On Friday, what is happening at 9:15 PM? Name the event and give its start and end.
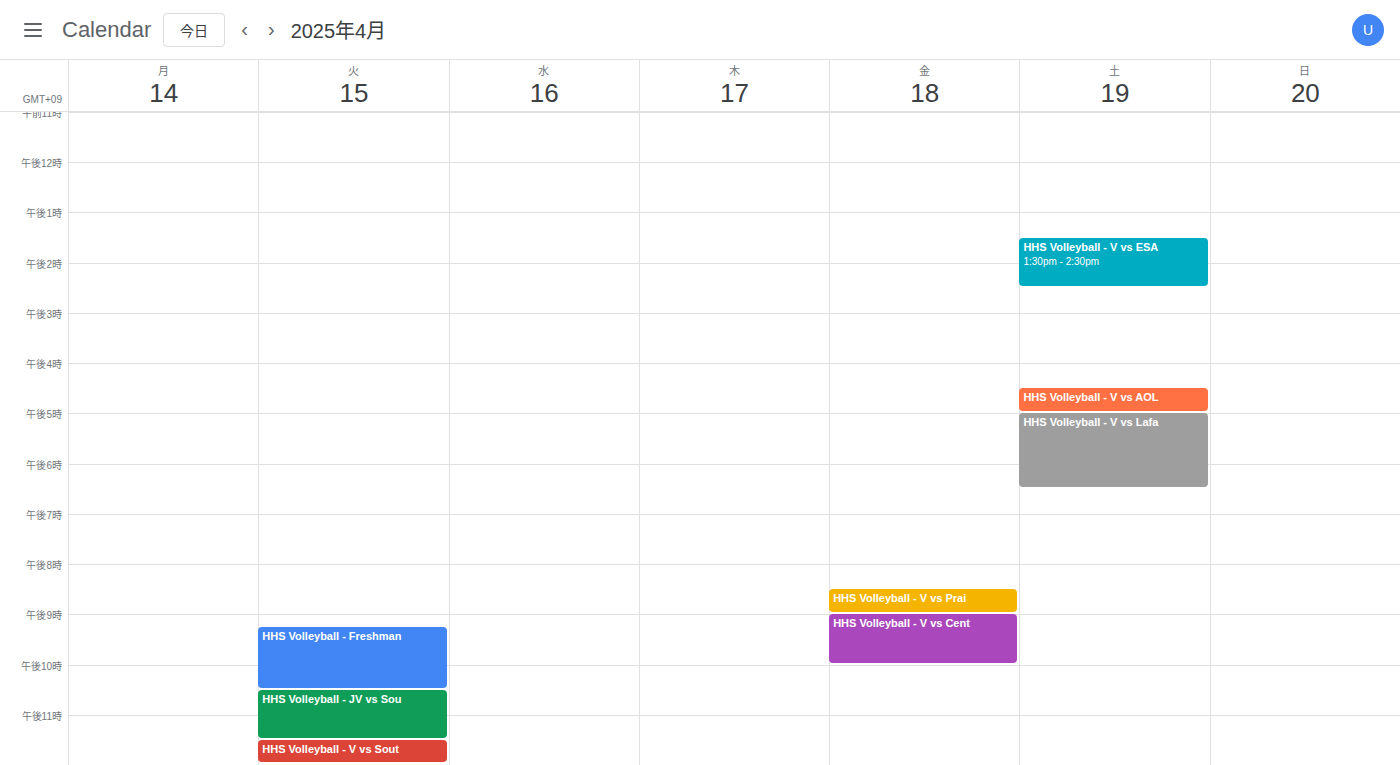
"HHS Volleyball - V vs Cent", 9:00 PM to 10:00 PM